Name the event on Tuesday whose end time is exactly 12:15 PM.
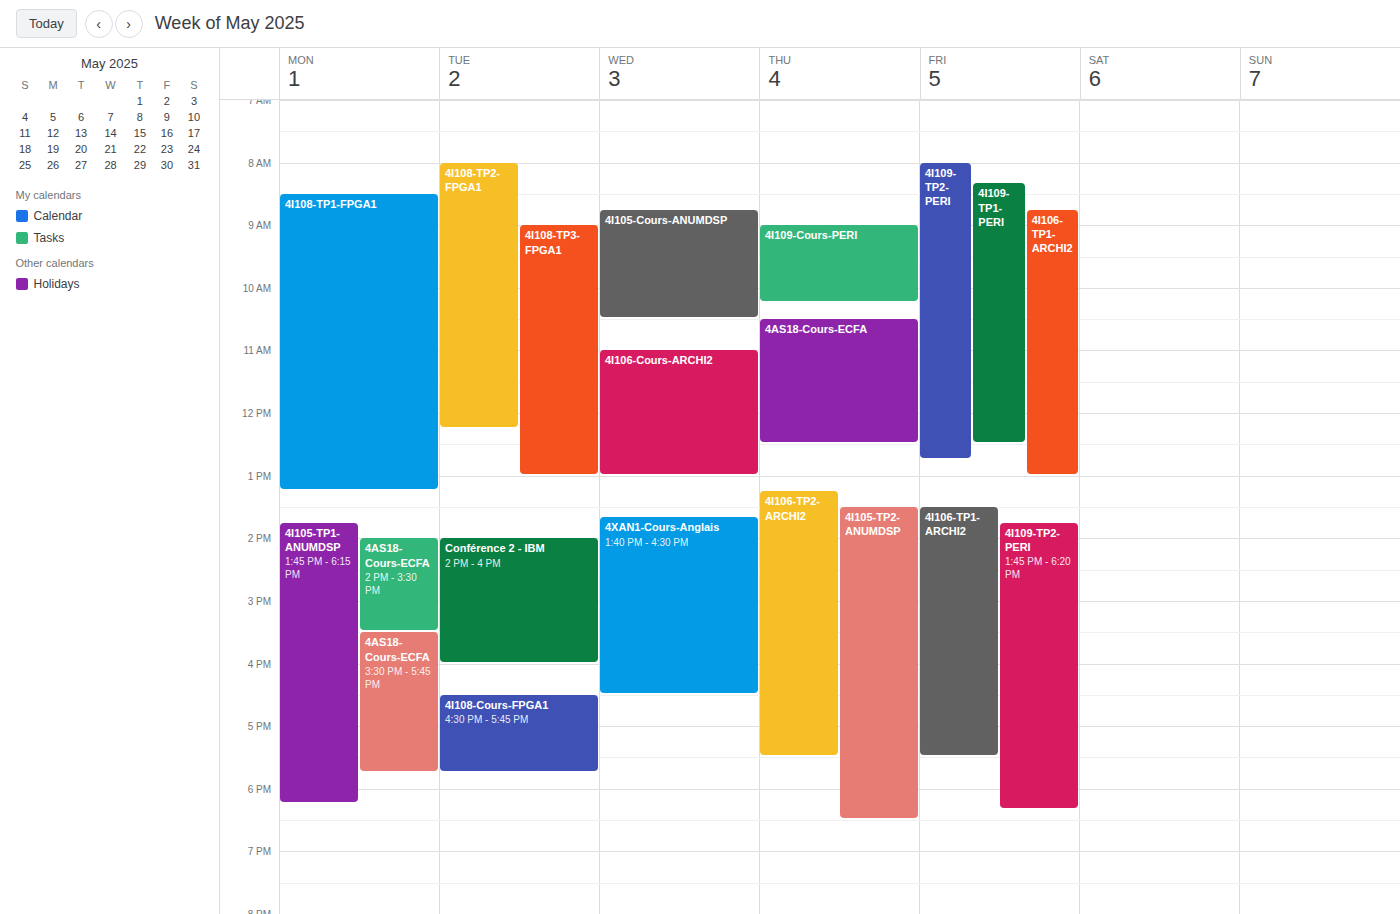
"4I108-TP2-FPGA1"